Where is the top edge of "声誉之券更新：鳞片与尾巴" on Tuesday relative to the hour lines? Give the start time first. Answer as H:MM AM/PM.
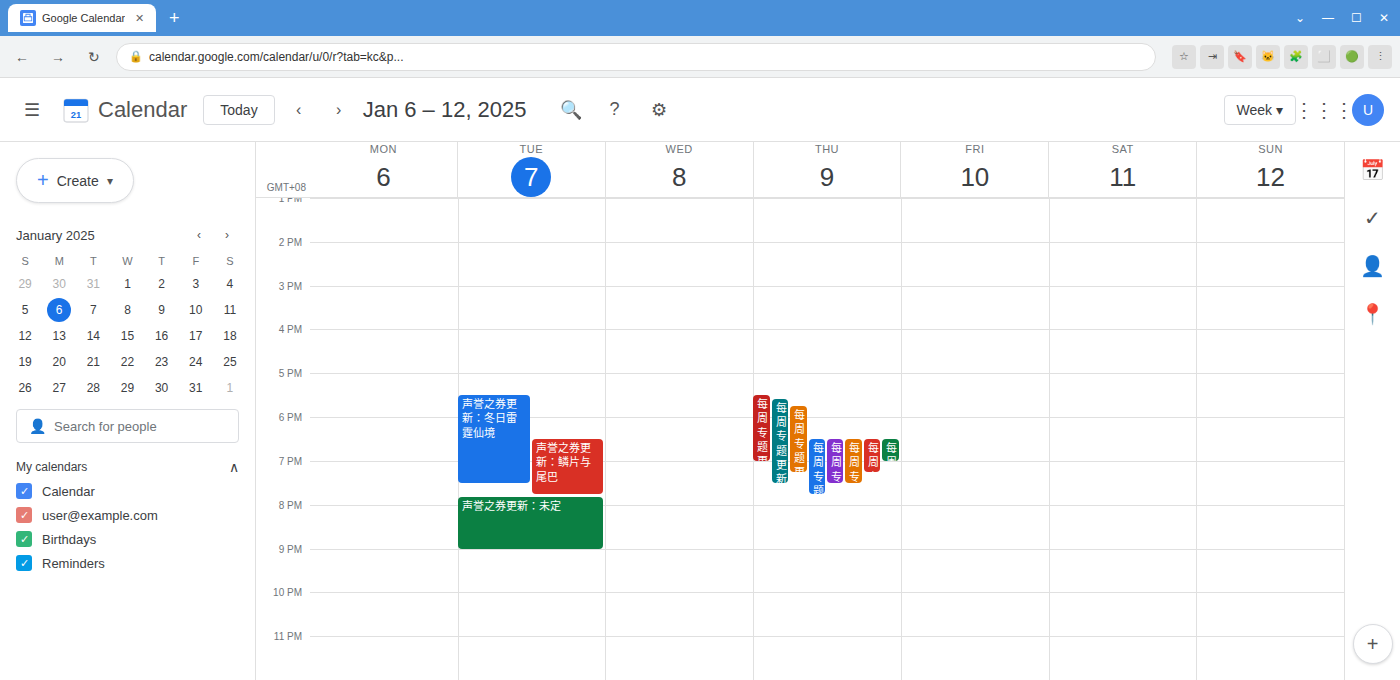
6:30 PM -- halfway between the 6 PM and 7 PM lines.